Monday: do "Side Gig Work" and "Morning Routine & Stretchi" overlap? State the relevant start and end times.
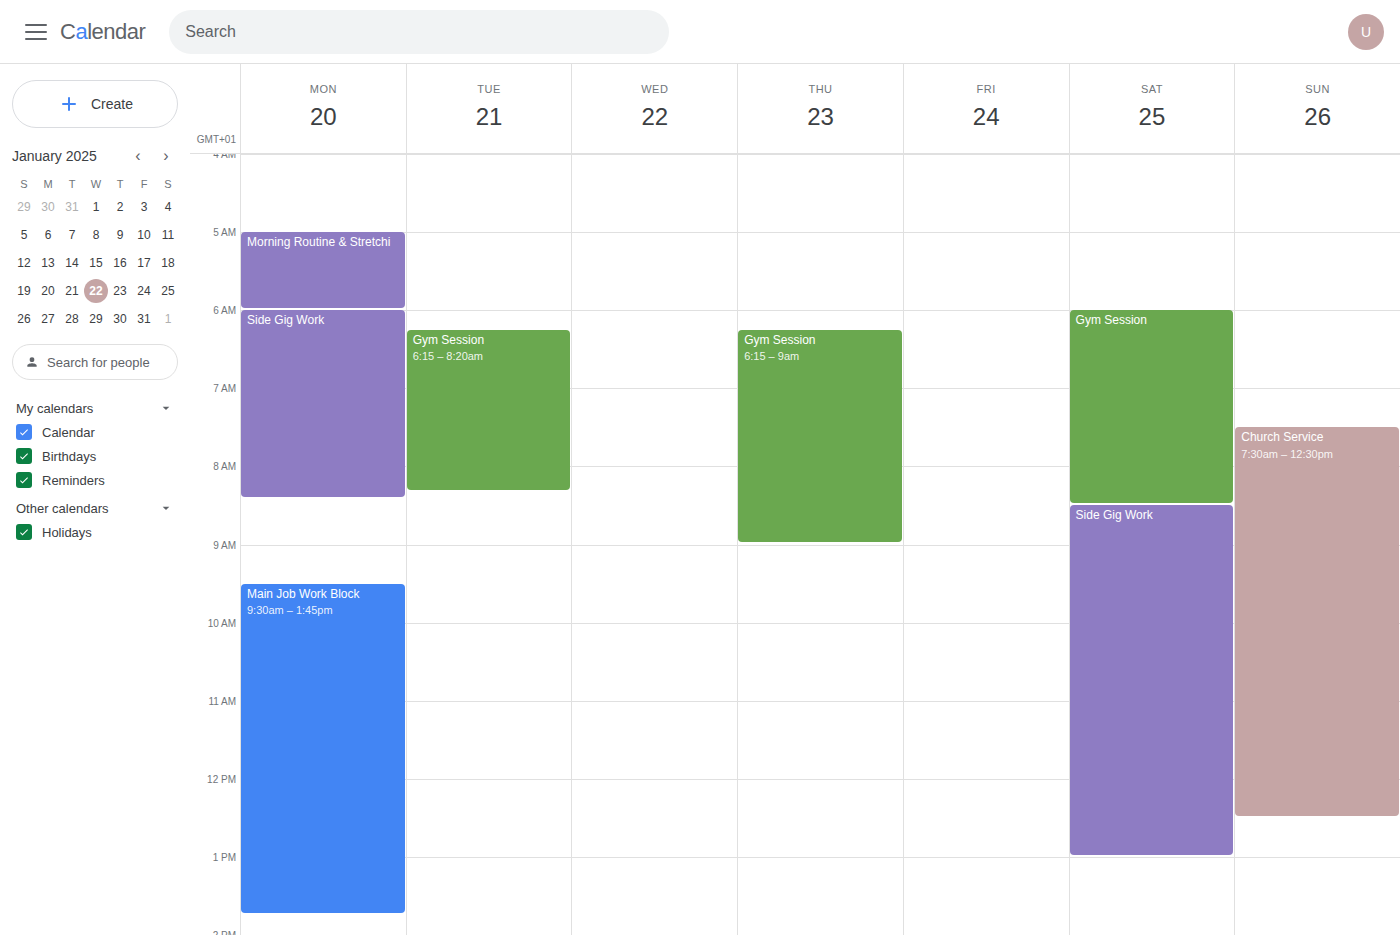
"Morning Routine & Stretchi" ends at 6:00 AM, exactly when "Side Gig Work" starts -- they touch but do not overlap.